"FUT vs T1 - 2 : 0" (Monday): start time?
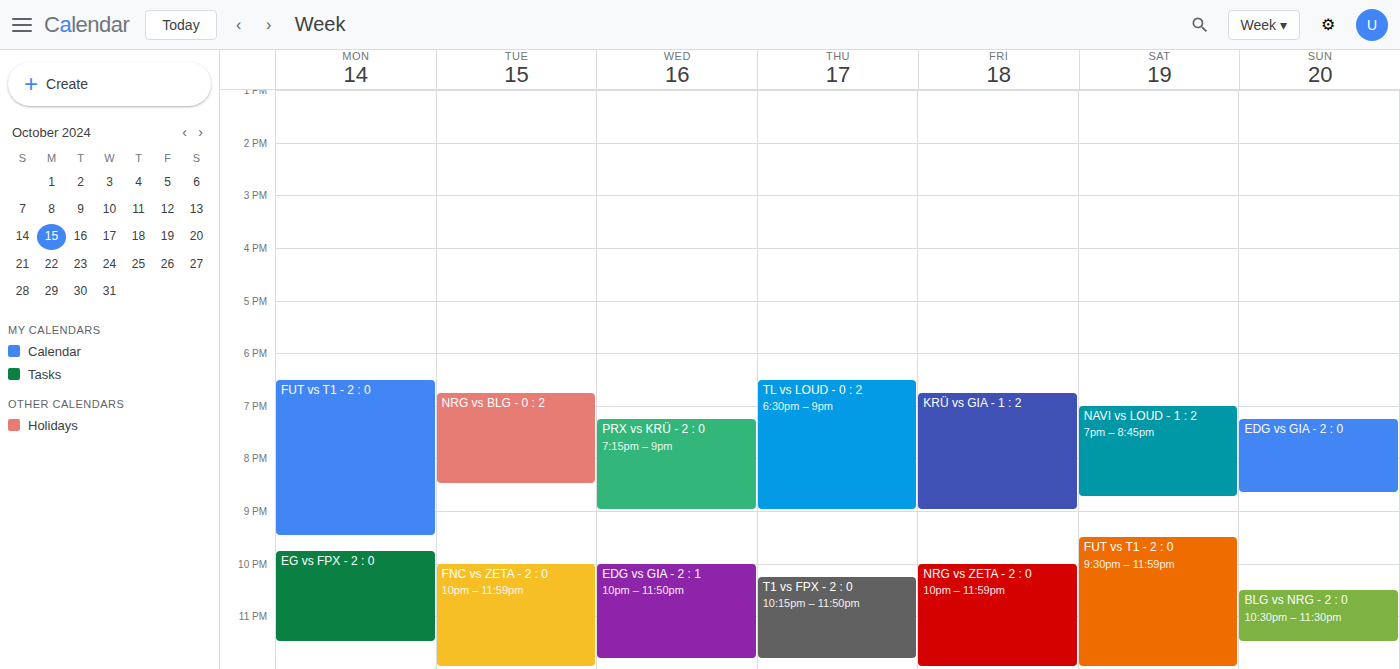
6:30 PM